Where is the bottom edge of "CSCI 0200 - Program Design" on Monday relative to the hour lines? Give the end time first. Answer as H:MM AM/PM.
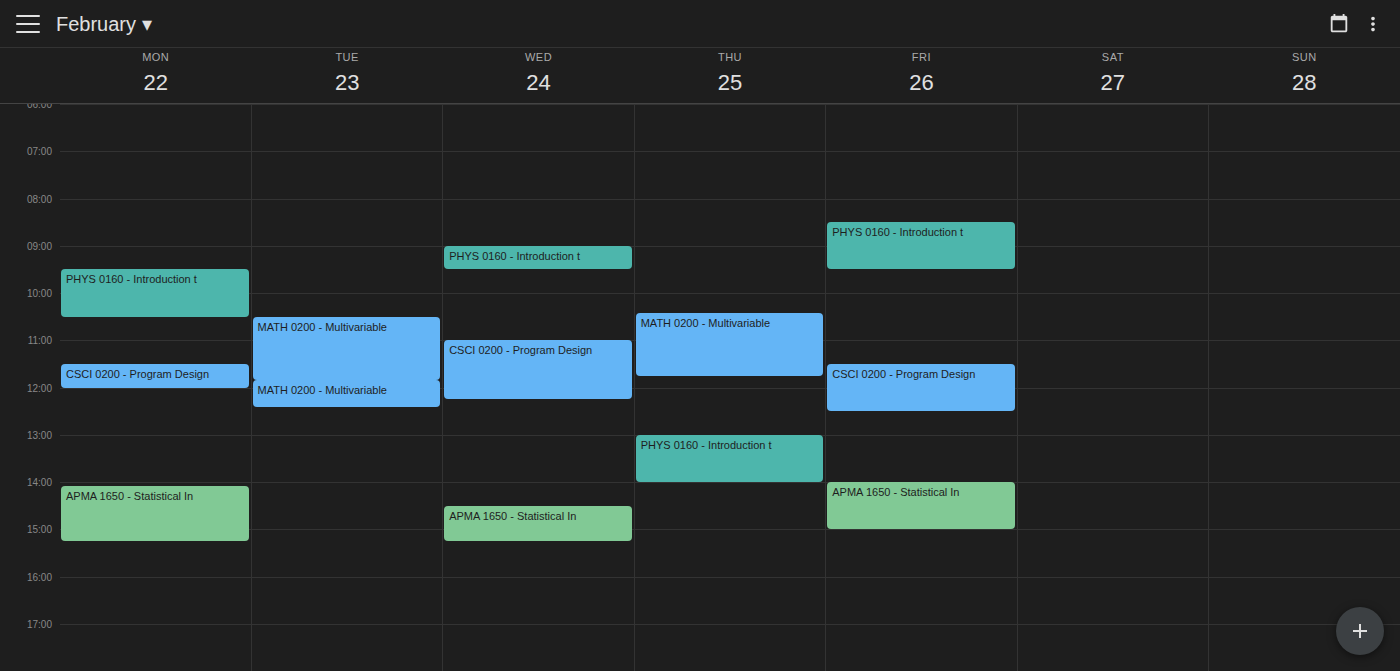
12:00 PM -- exactly on the 12 PM line.